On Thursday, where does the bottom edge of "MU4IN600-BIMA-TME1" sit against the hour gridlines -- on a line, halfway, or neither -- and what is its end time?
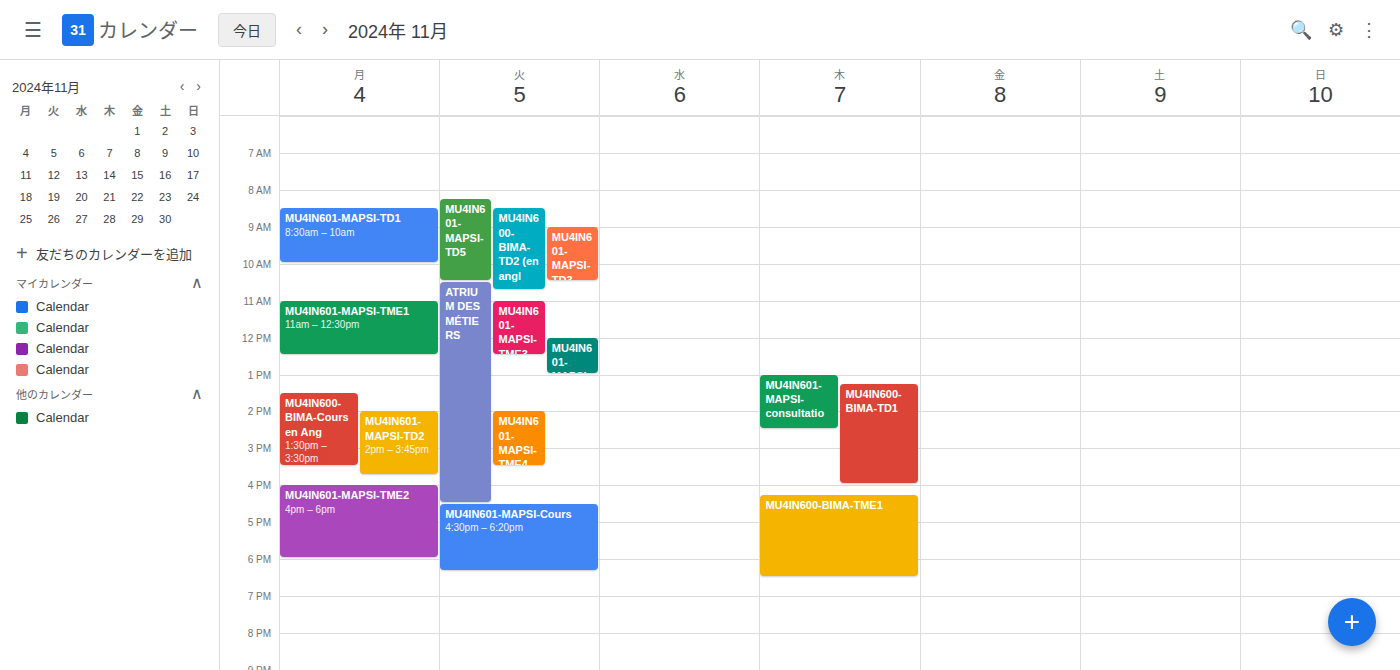
6:30 PM -- halfway between the 6 PM and 7 PM lines.